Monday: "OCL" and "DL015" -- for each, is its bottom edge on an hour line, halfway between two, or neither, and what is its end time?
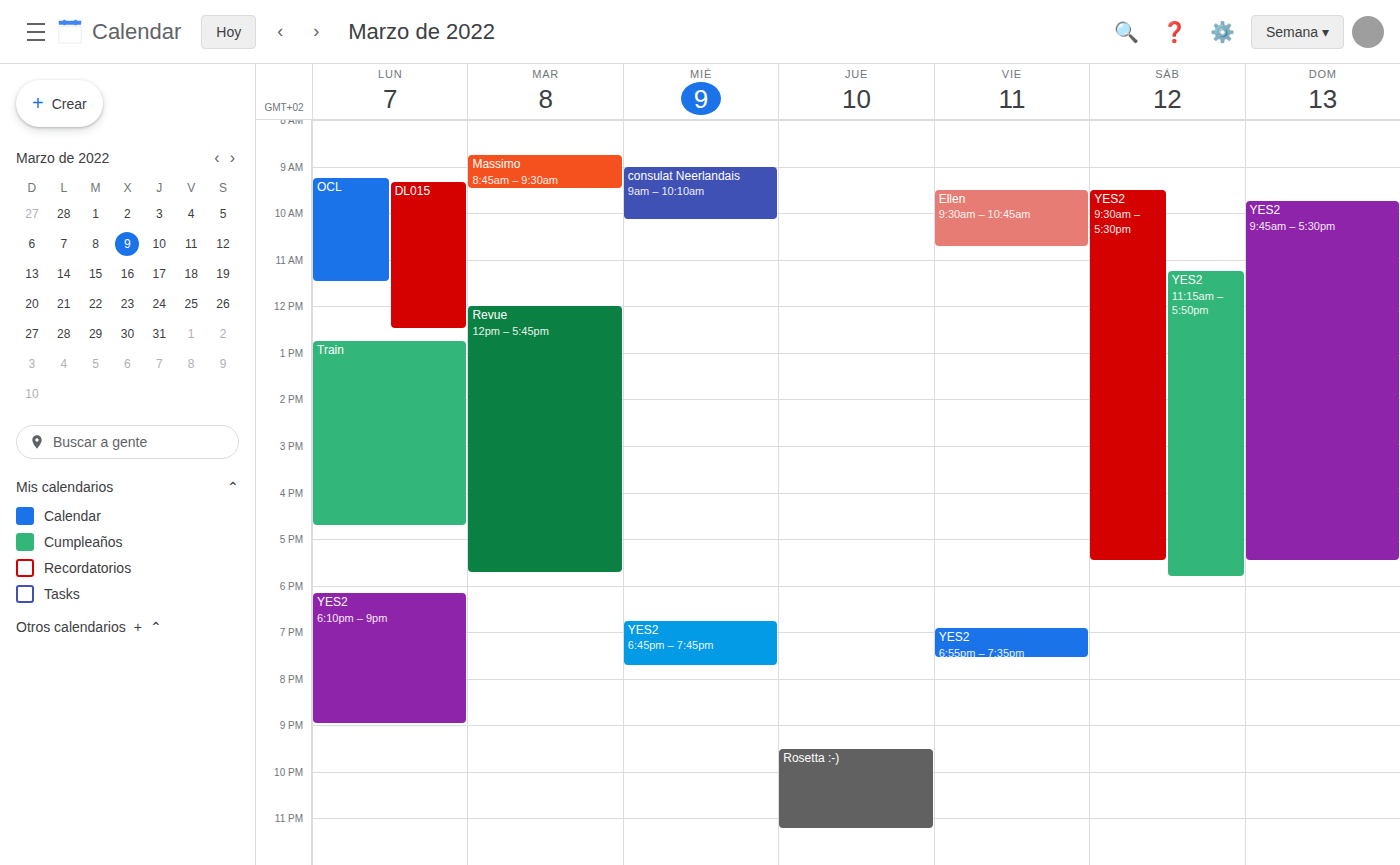
"OCL": 11:30 AM, halfway between the 11 AM and 12 PM lines. "DL015": 12:30 PM, halfway between the 12 PM and 1 PM lines.